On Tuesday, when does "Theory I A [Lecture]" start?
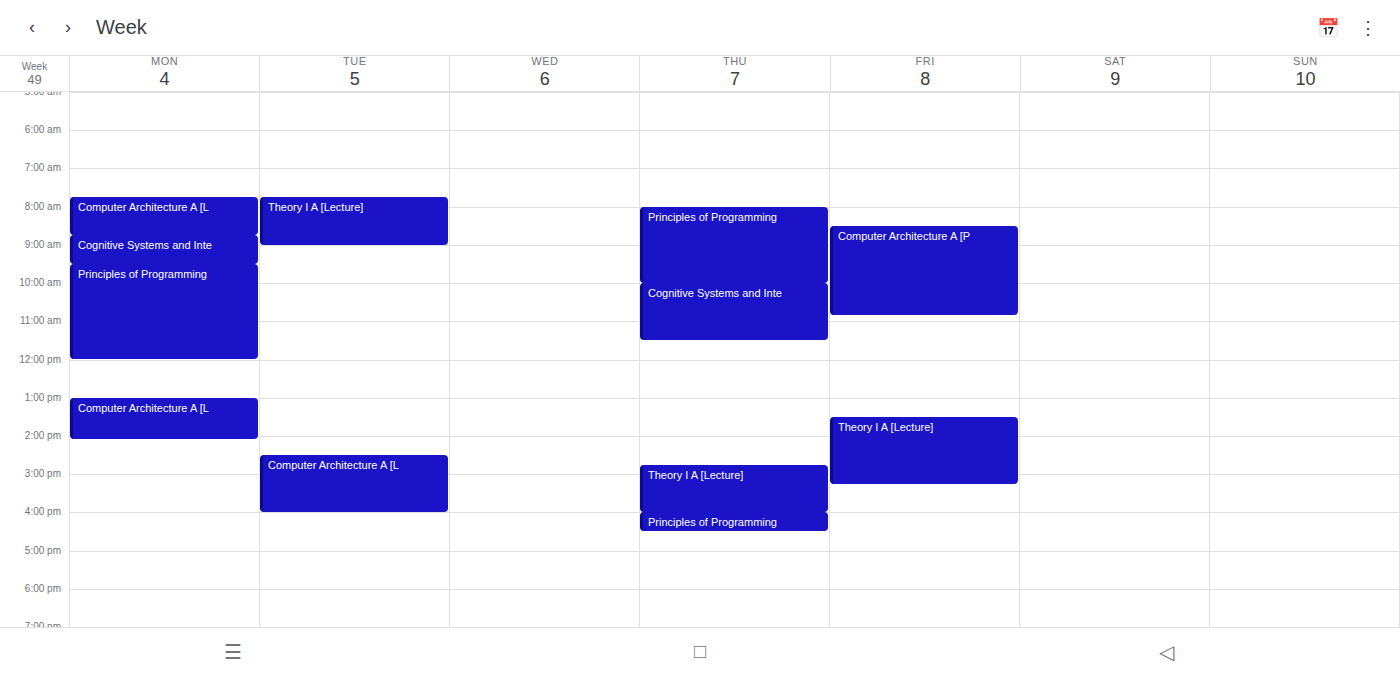
7:45 AM